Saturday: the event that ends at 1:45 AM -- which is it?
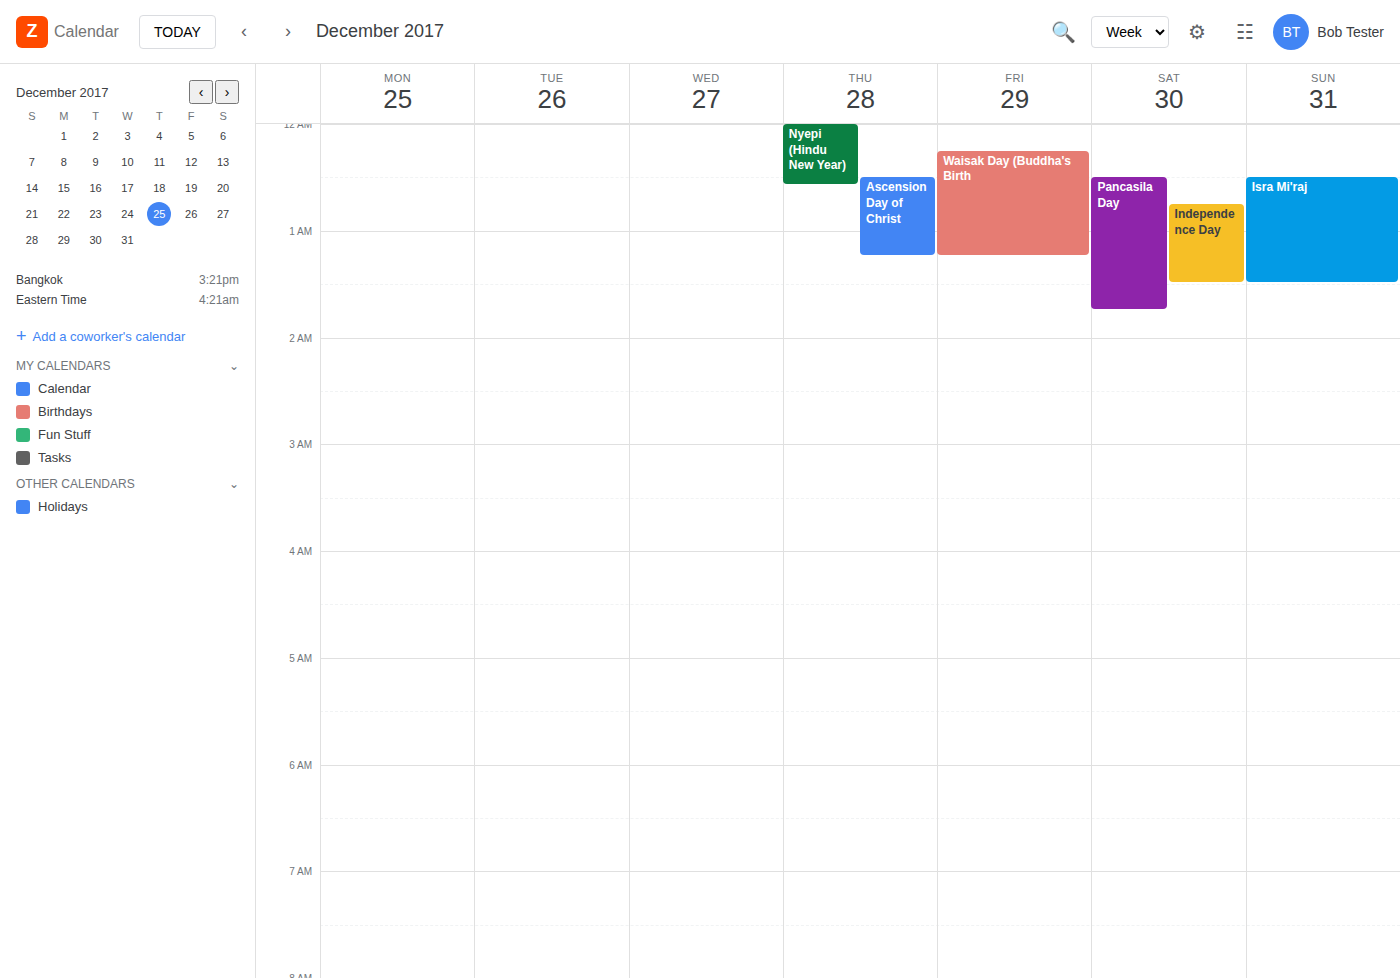
"Pancasila Day"